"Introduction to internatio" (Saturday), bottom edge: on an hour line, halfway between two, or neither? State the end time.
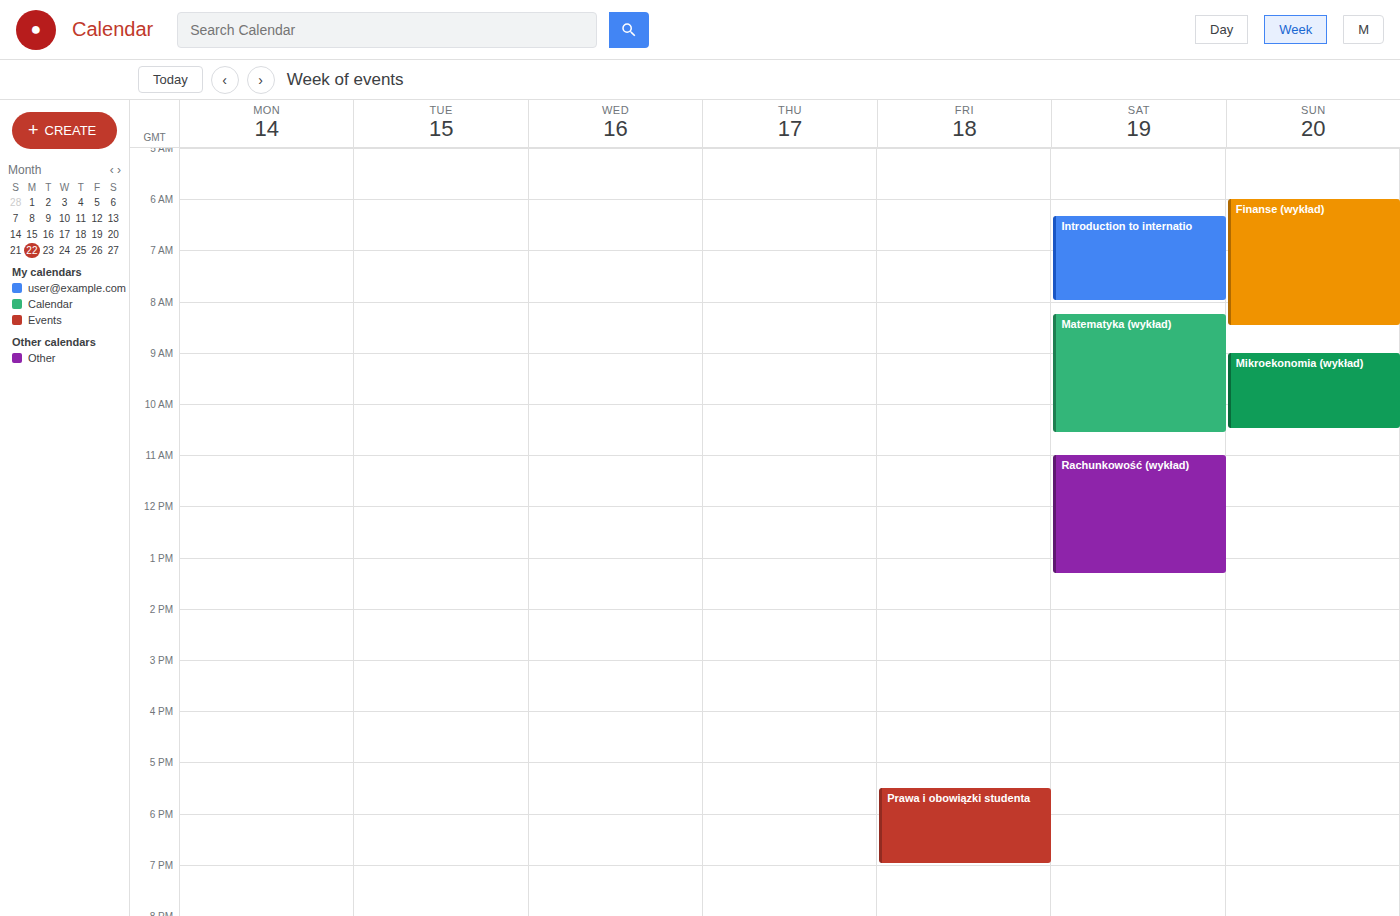
08:00 -- exactly on the 08:00 line.